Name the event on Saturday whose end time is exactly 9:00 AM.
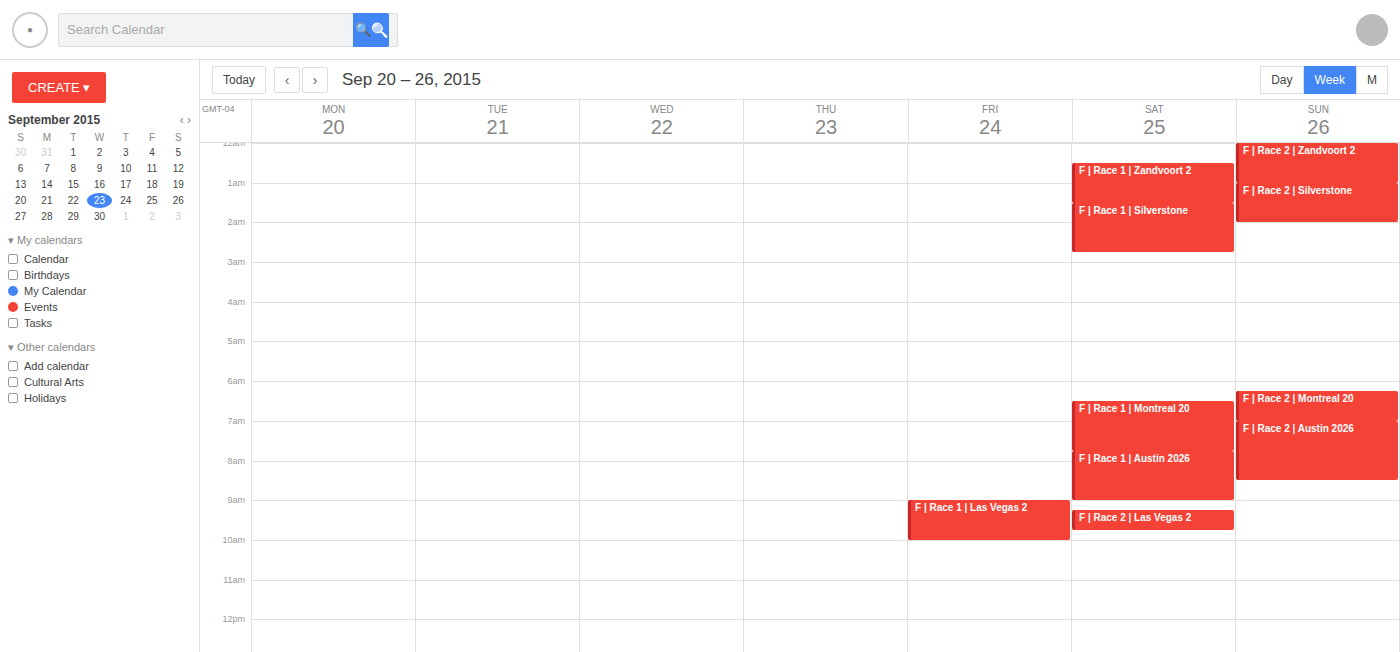
"F | Race 1 | Austin 2026"